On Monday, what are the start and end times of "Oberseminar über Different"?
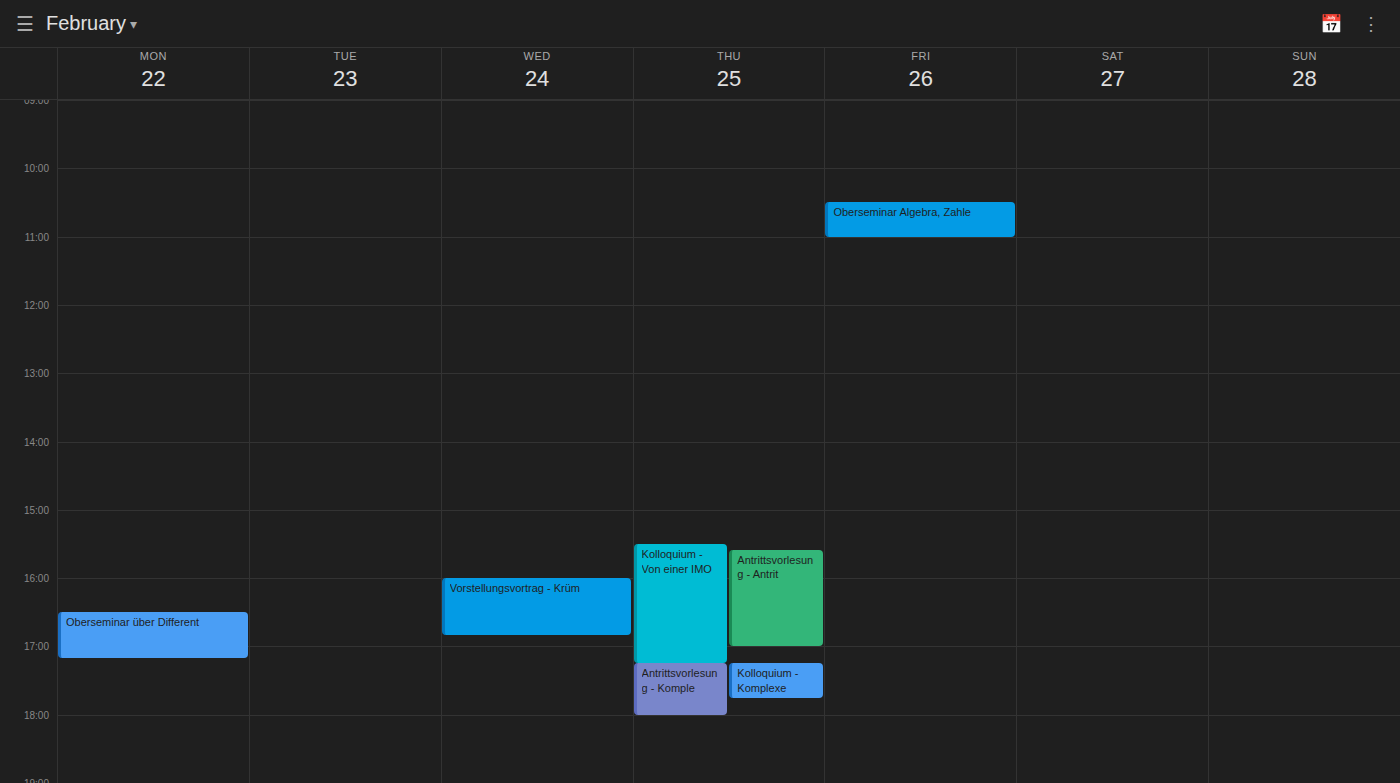
4:30 PM to 5:10 PM